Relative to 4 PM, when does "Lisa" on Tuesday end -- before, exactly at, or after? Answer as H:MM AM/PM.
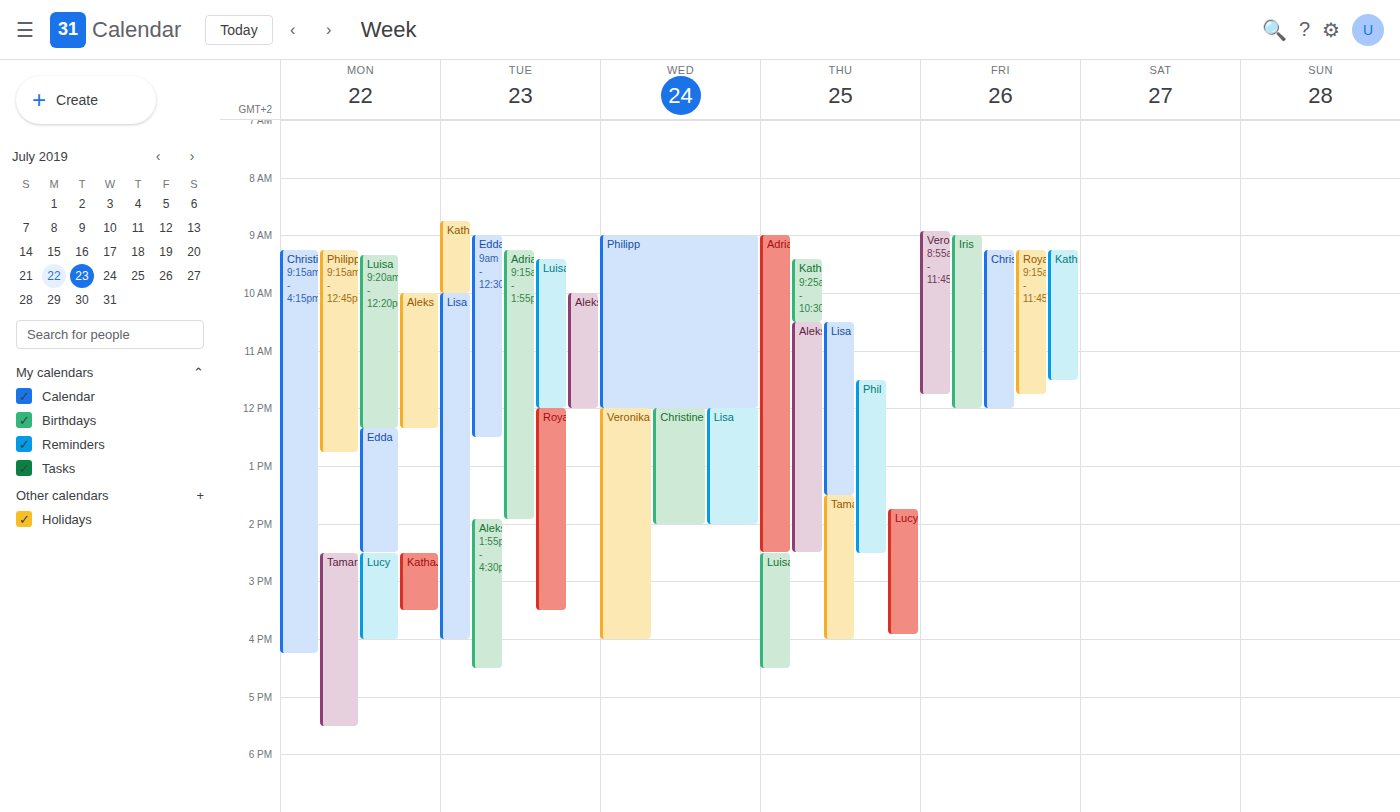
4:00 PM -- exactly at 4 PM, on the 4 PM line.